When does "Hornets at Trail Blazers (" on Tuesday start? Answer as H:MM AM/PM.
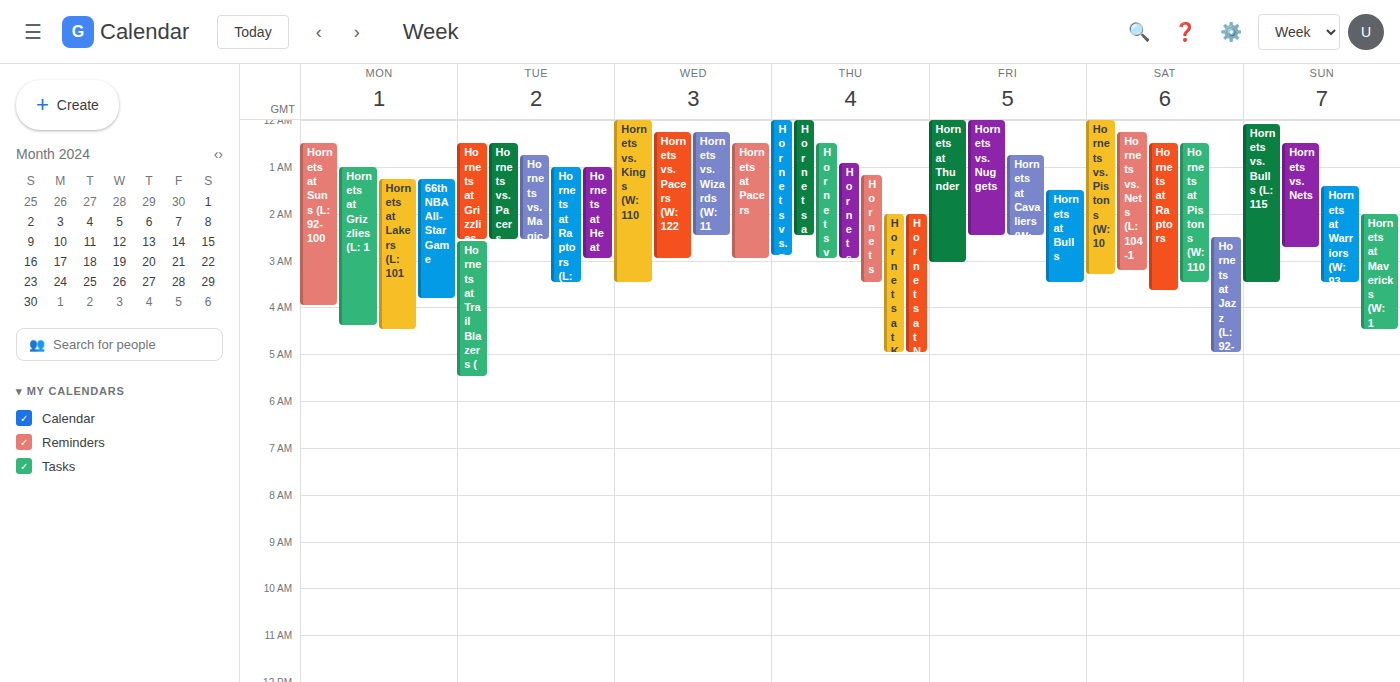
2:35 AM